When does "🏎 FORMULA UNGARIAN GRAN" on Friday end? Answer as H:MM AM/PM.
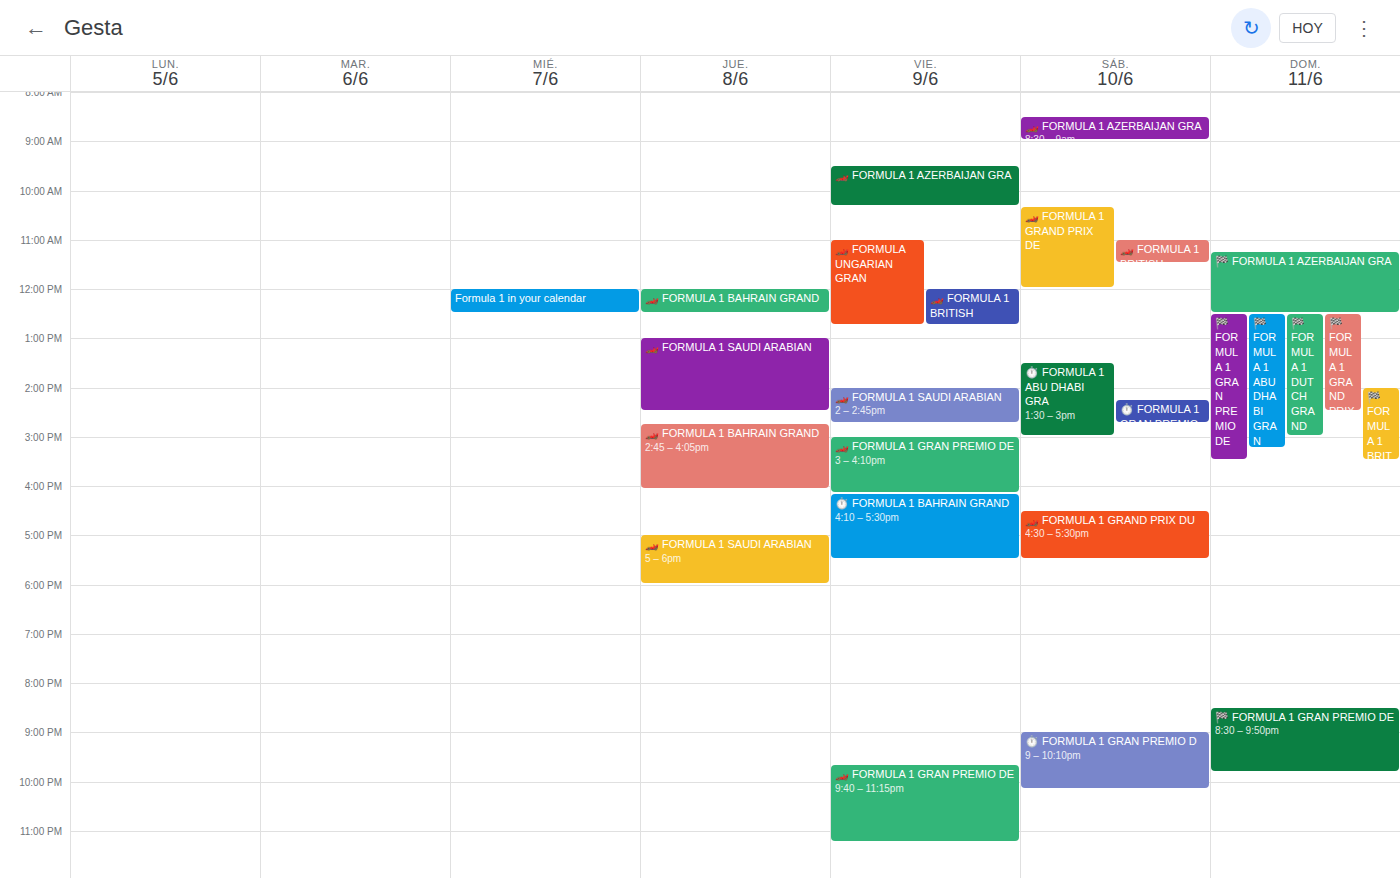
12:45 PM